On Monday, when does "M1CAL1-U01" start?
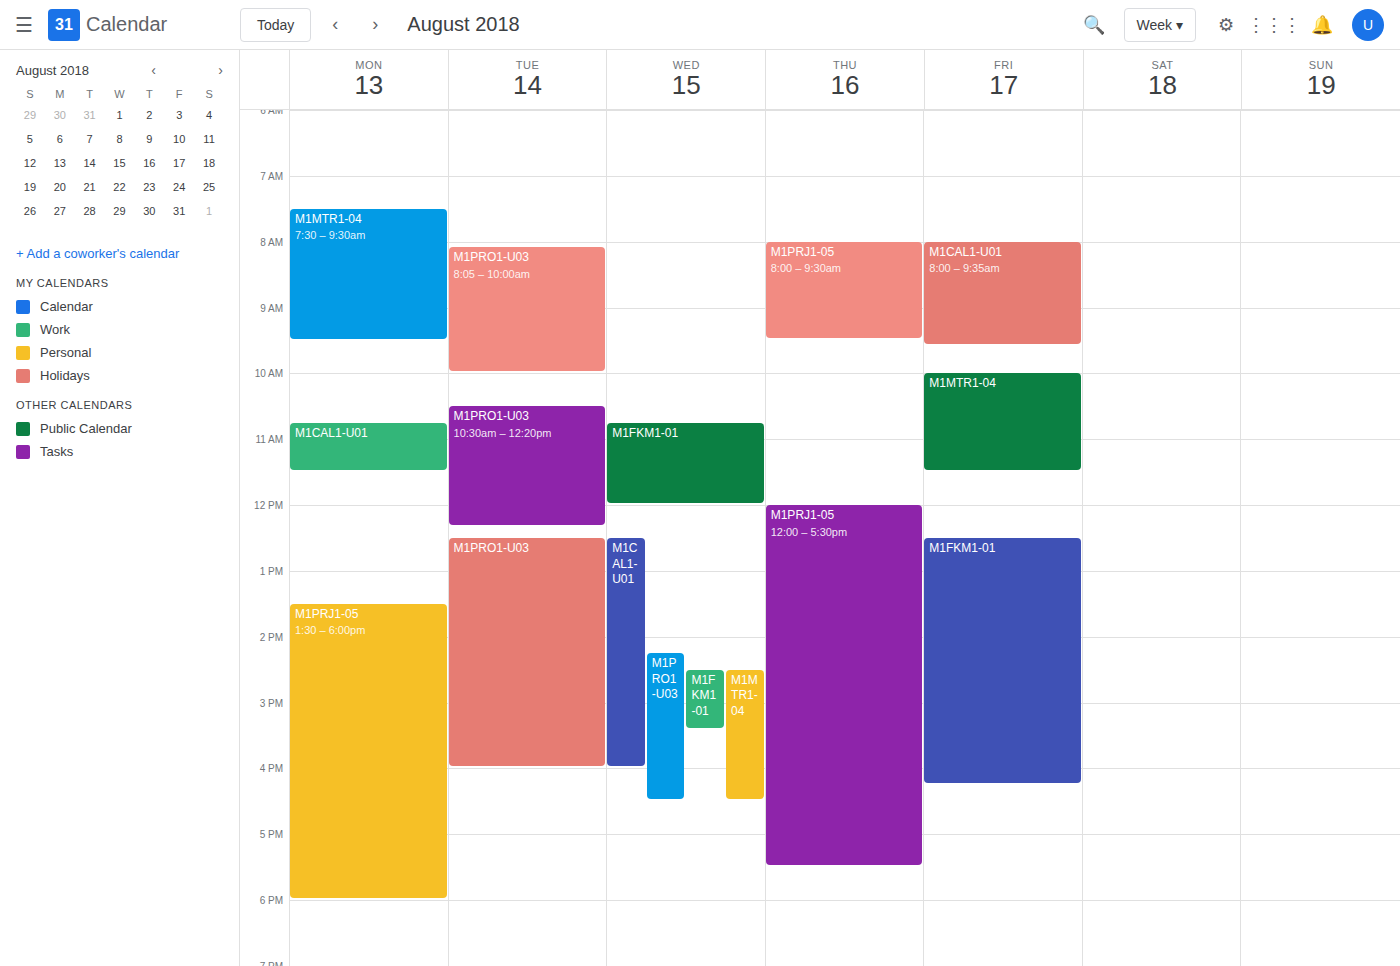
10:45 AM